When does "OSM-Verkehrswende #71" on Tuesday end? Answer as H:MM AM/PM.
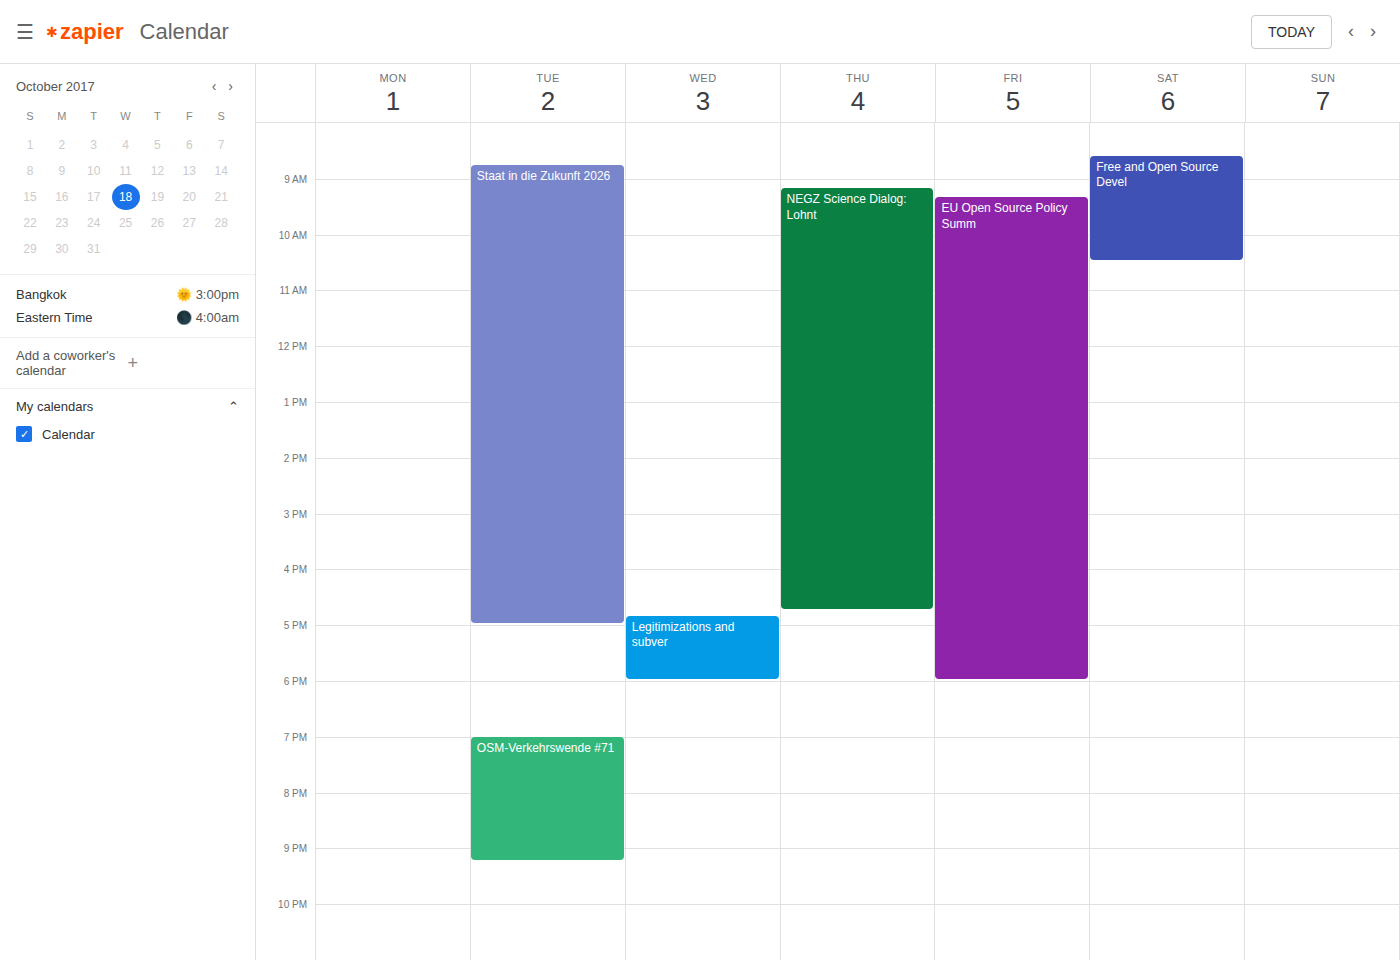
9:15 PM